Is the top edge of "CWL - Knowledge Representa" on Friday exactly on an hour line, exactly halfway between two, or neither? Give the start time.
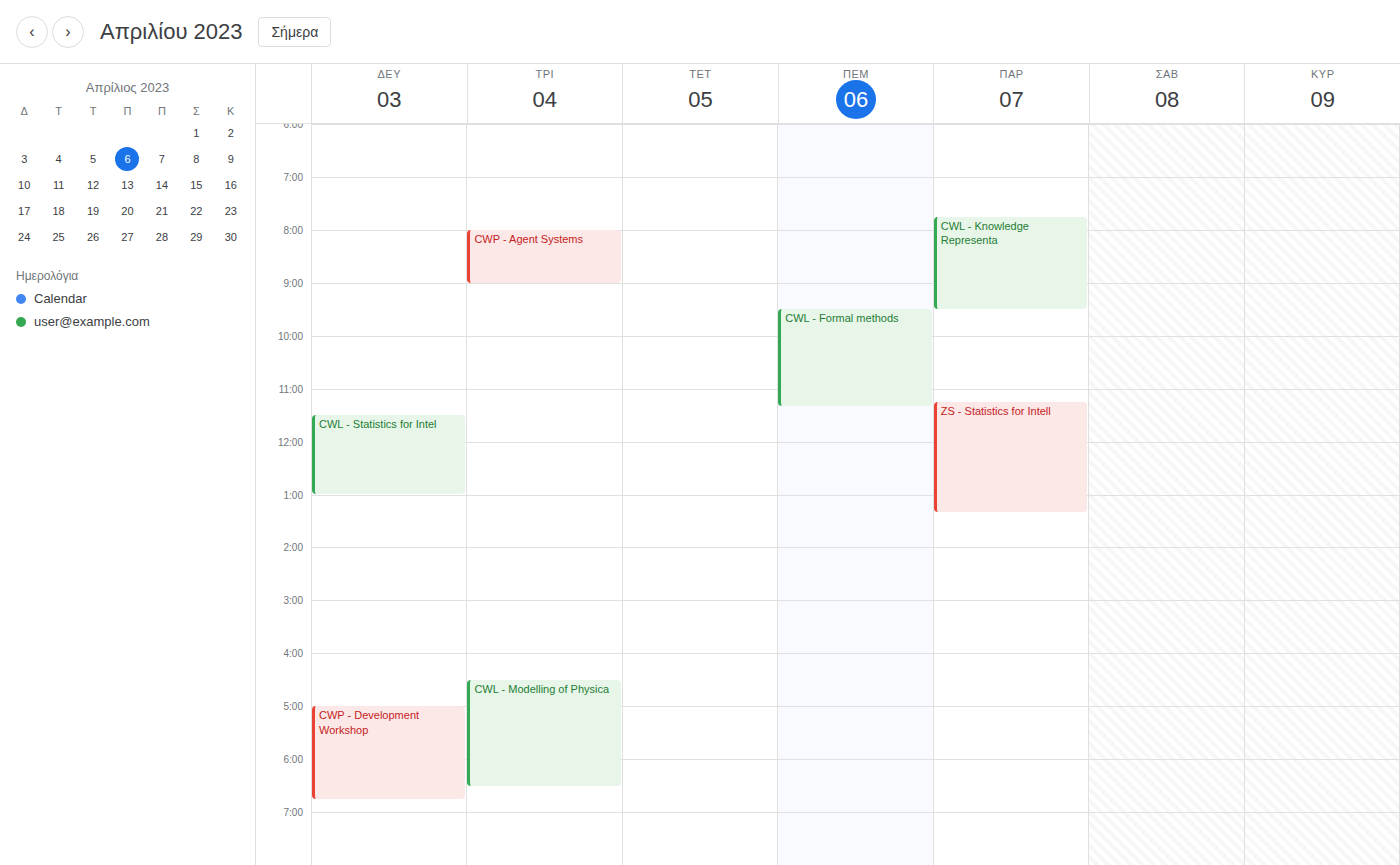
7:45 AM -- neither: three quarters of the way from the 7 AM line to the 8 AM line.